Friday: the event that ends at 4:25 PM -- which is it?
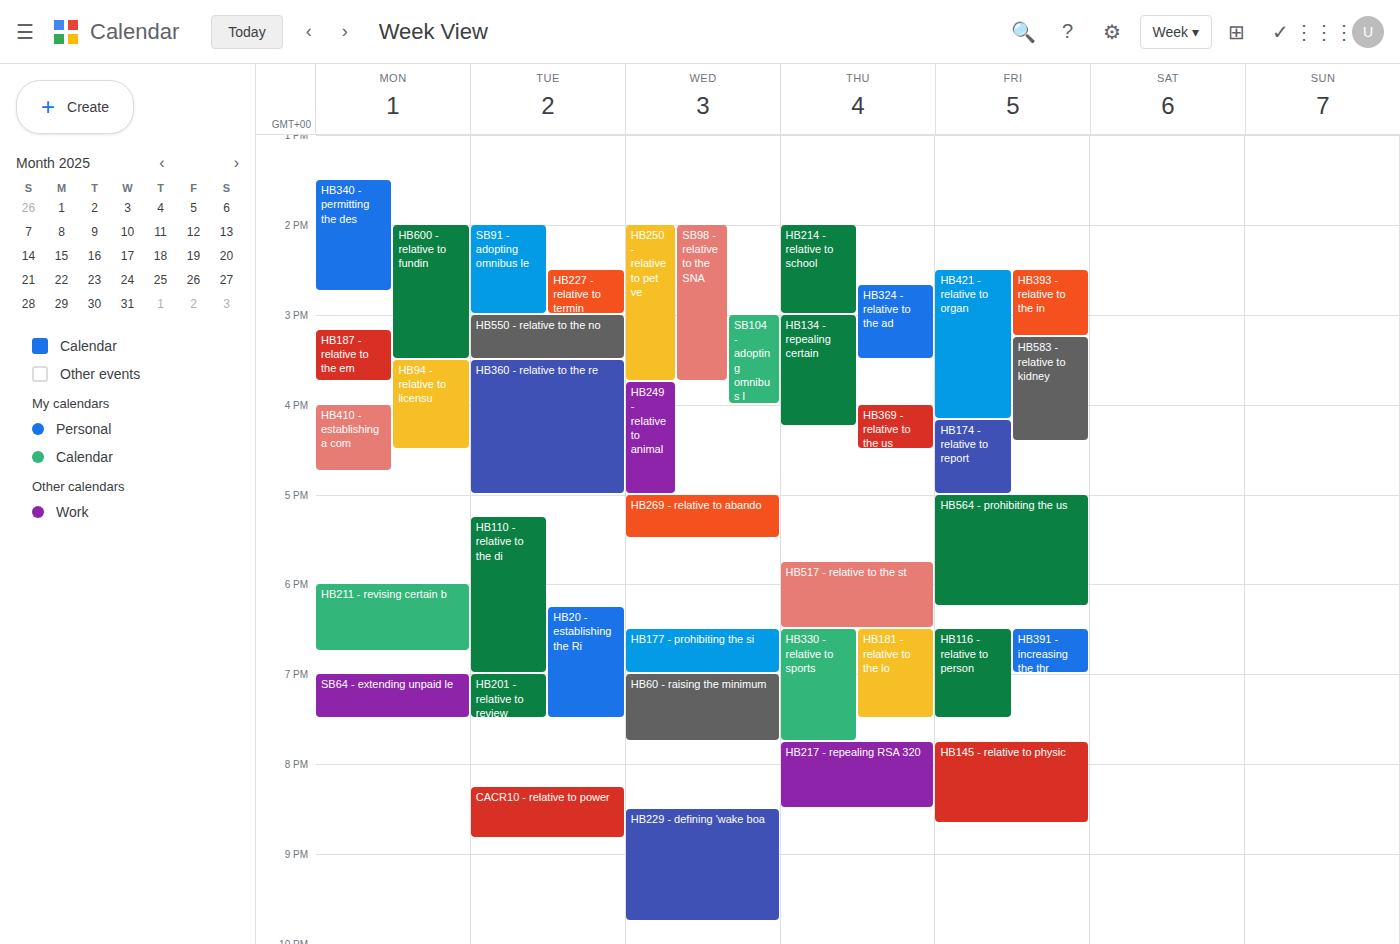
"HB583 - relative to kidney"